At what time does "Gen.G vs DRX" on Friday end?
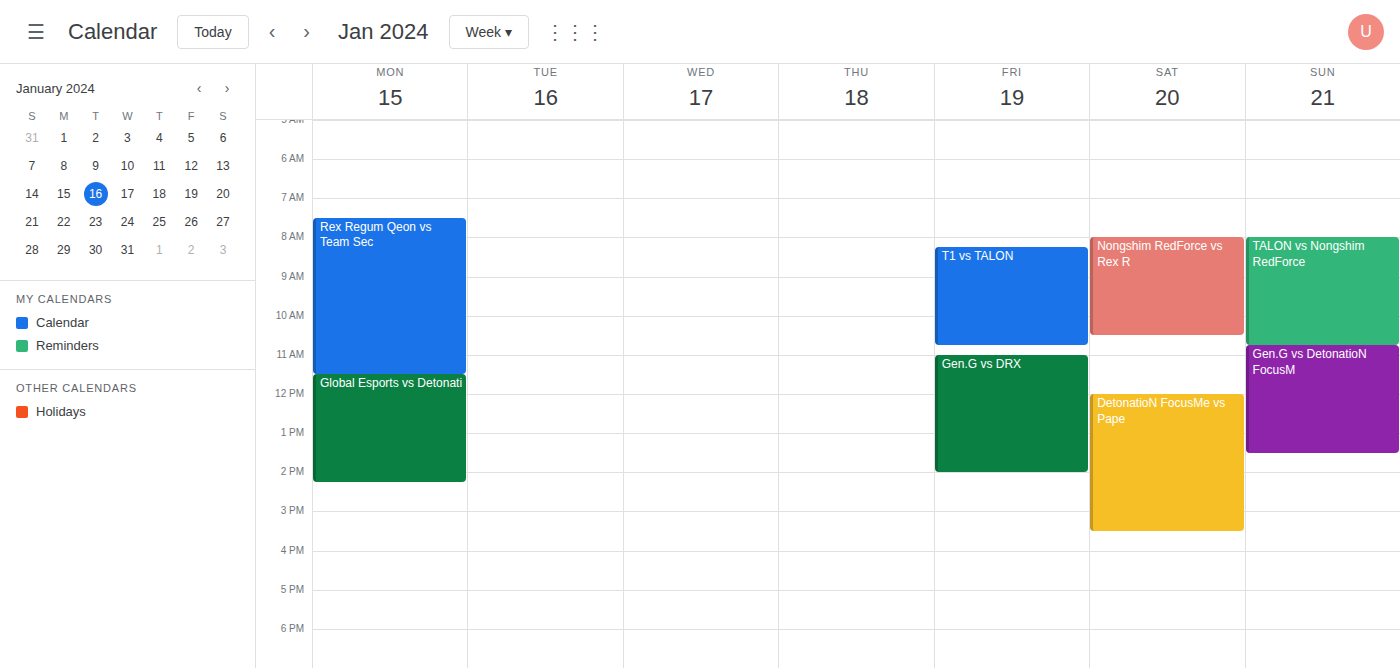
2:00 PM